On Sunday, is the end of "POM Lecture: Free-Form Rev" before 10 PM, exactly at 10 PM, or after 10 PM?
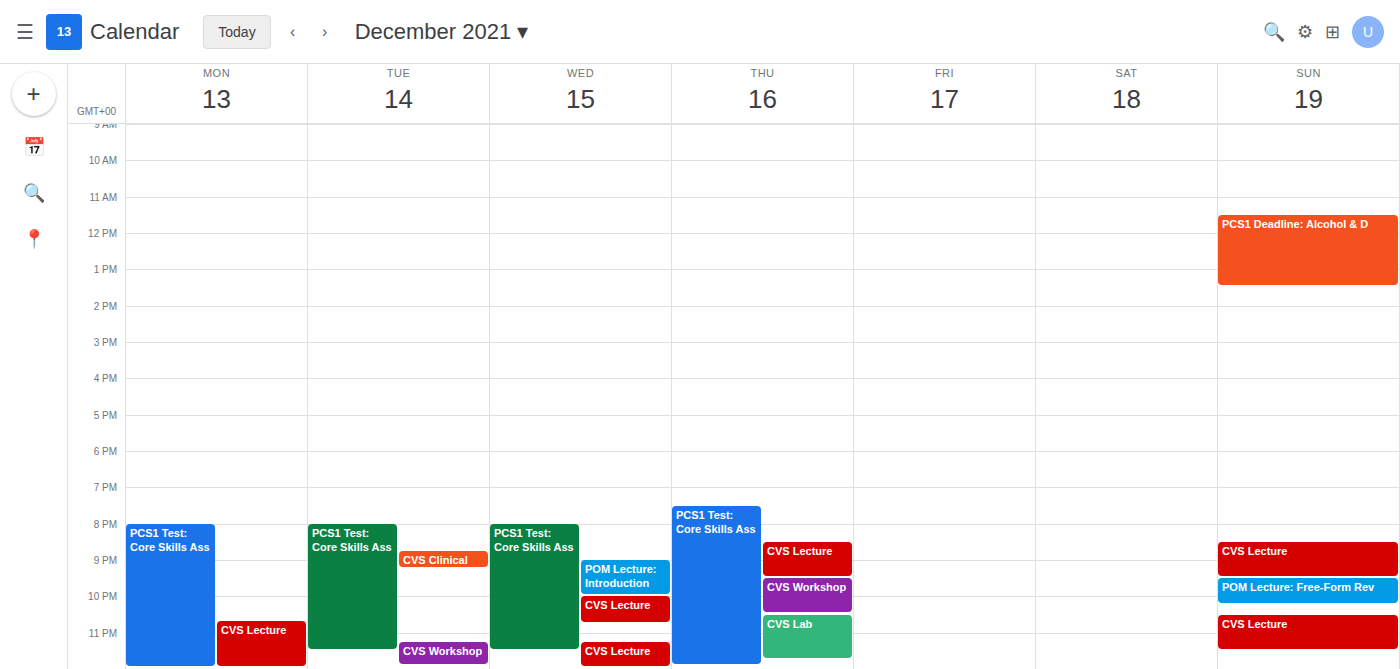
10:15 PM -- after 10 PM, 15 minutes below the 10 PM line.